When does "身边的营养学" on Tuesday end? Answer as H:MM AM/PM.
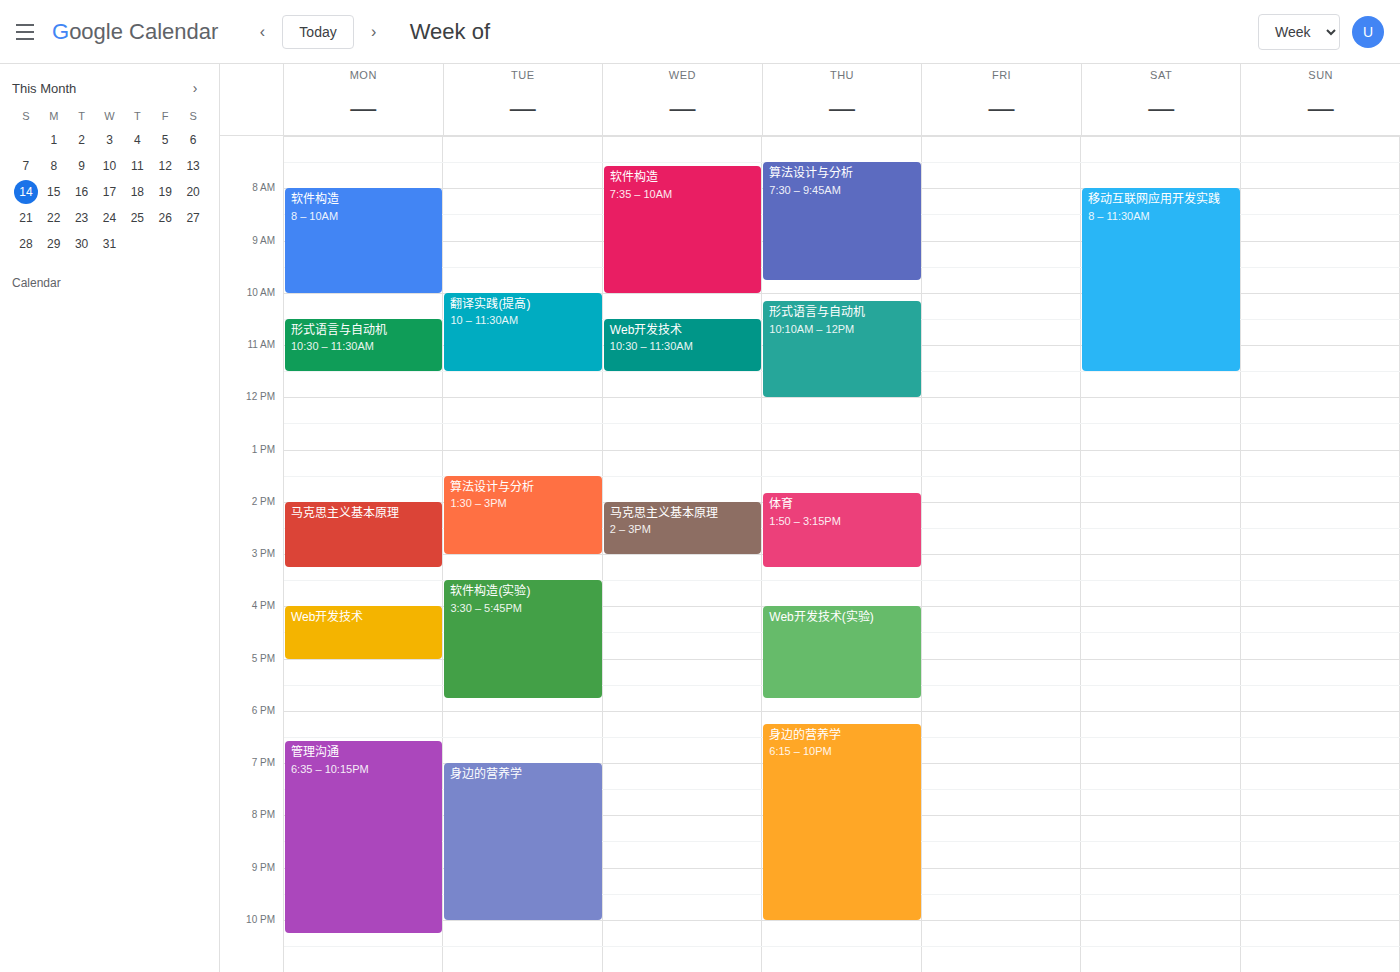
10:00 PM